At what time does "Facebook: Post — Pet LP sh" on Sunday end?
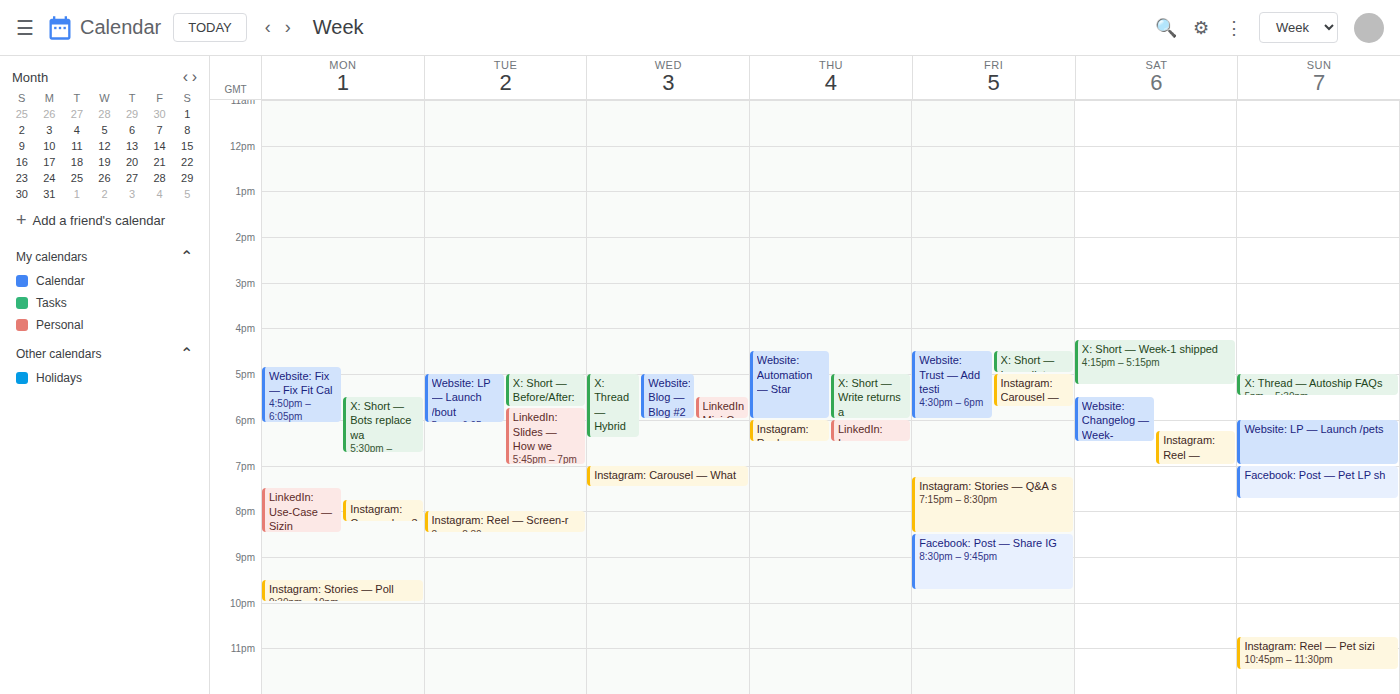
7:45 PM